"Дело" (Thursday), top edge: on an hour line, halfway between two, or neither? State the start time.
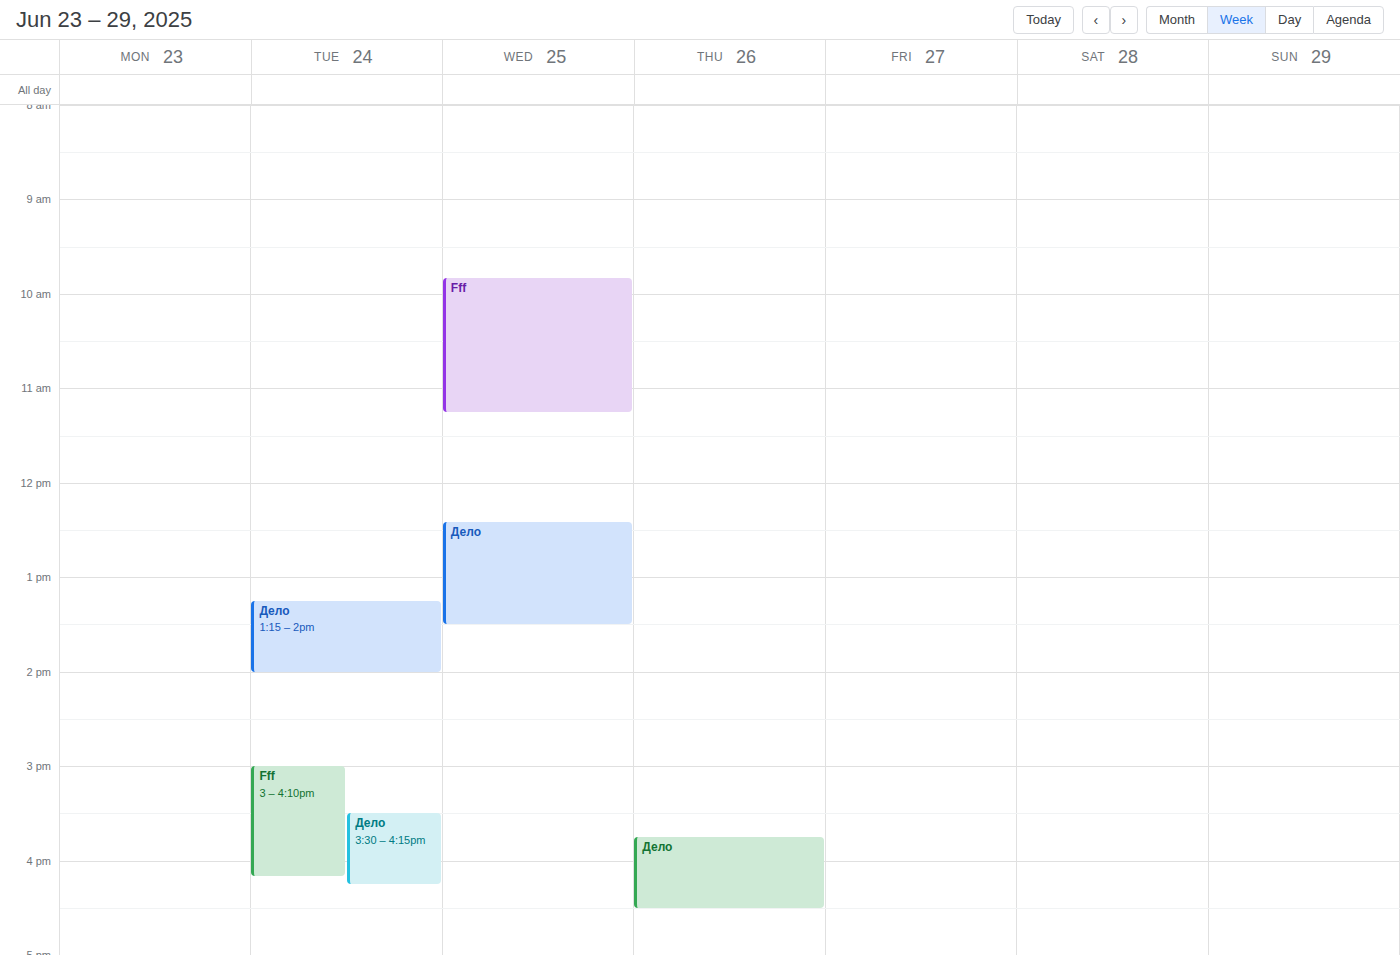
3:45 PM -- neither: three quarters of the way from the 3 PM line to the 4 PM line.